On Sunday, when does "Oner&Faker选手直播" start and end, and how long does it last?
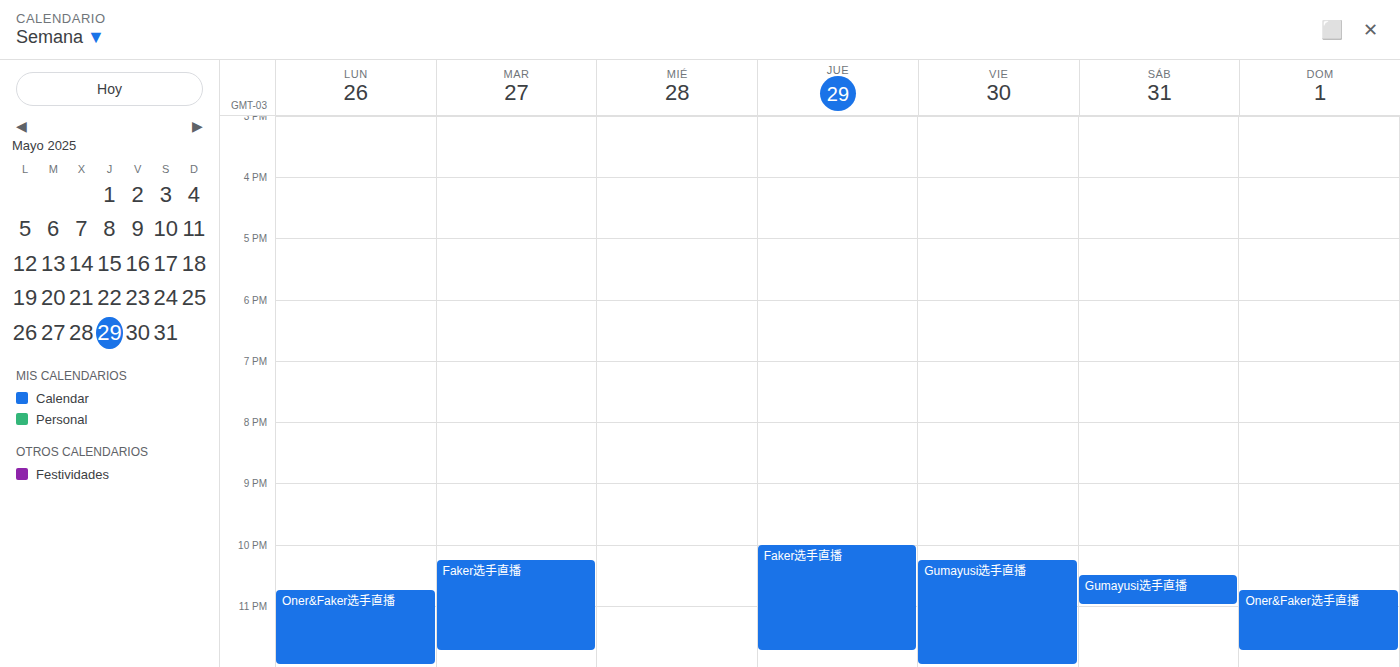
22:45 to 23:45, 1 hour